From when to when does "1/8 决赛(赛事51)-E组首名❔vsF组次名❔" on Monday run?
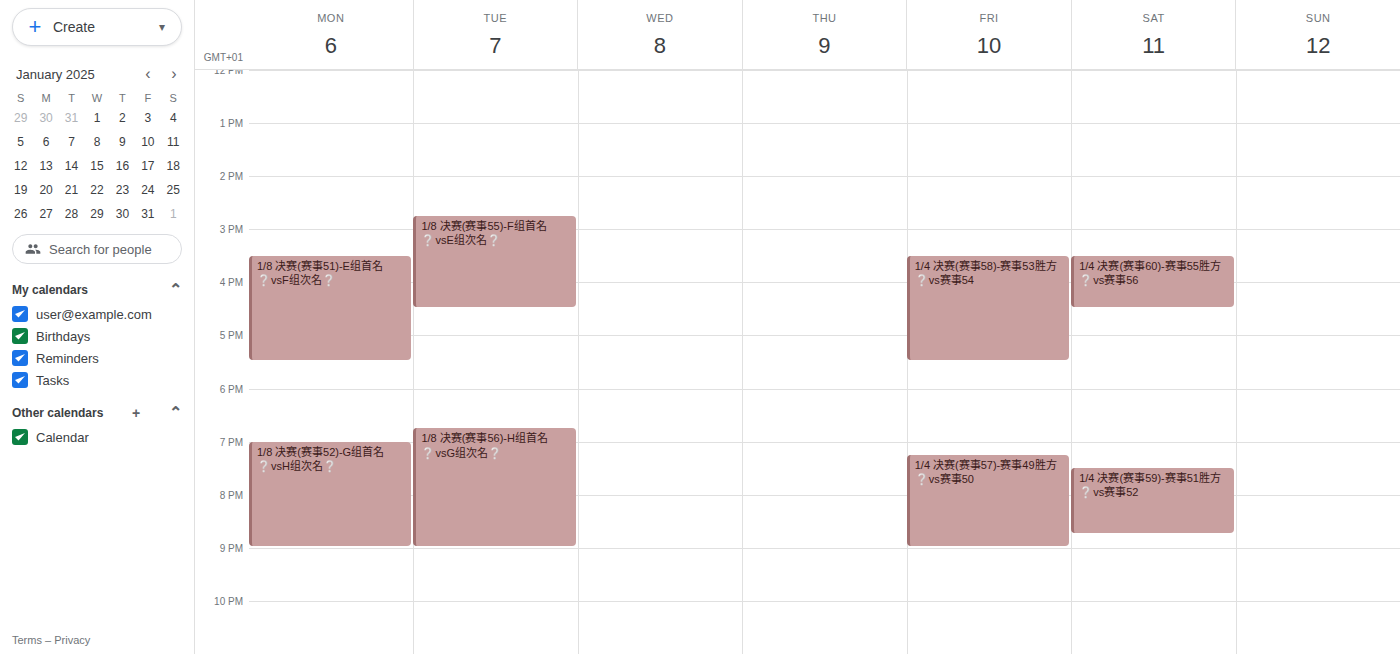
3:30 PM to 5:30 PM